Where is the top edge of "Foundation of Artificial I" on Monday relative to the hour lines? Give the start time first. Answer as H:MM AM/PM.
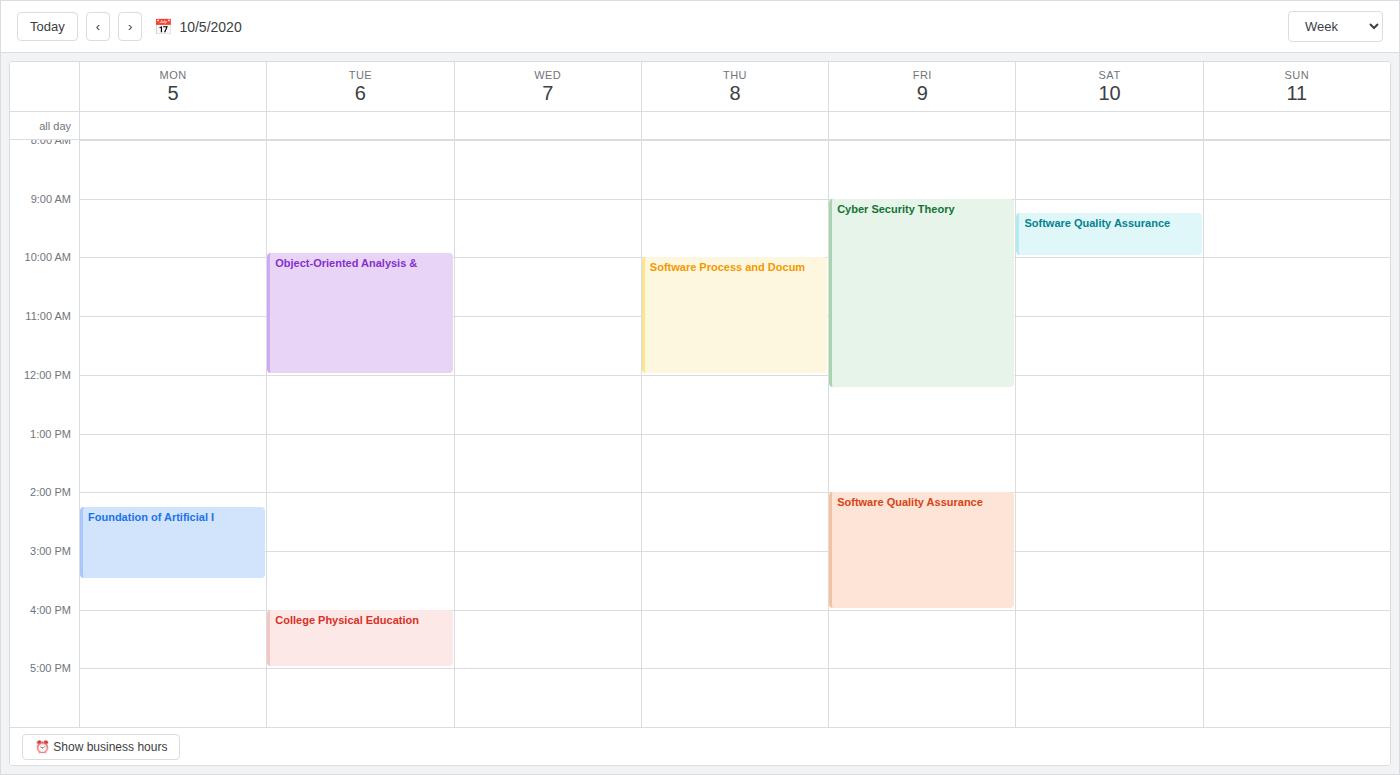
2:15 PM -- neither: a quarter of the way from the 2 PM line to the 3 PM line.